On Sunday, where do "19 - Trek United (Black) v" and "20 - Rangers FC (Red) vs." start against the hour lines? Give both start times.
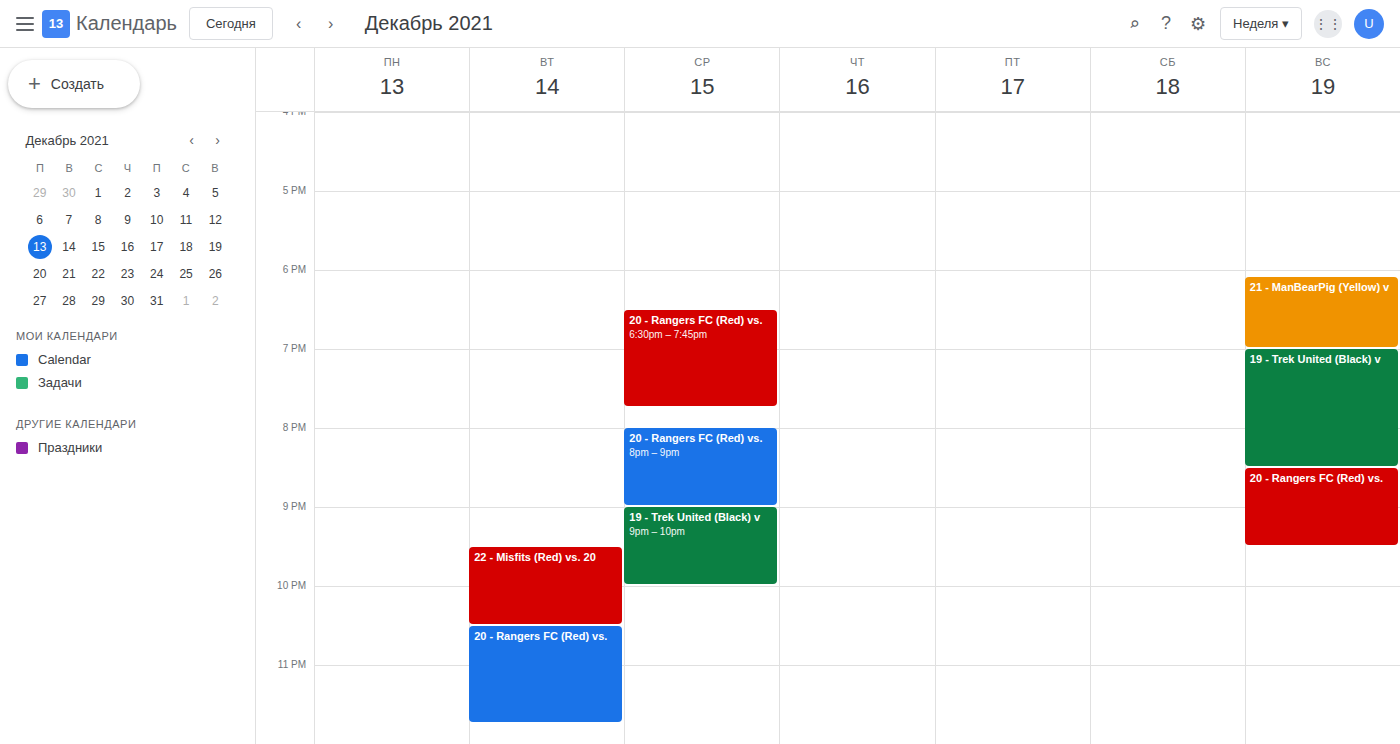
"19 - Trek United (Black) v": 7:00 PM, exactly on the 7 PM line. "20 - Rangers FC (Red) vs.": 8:30 PM, halfway between the 8 PM and 9 PM lines.